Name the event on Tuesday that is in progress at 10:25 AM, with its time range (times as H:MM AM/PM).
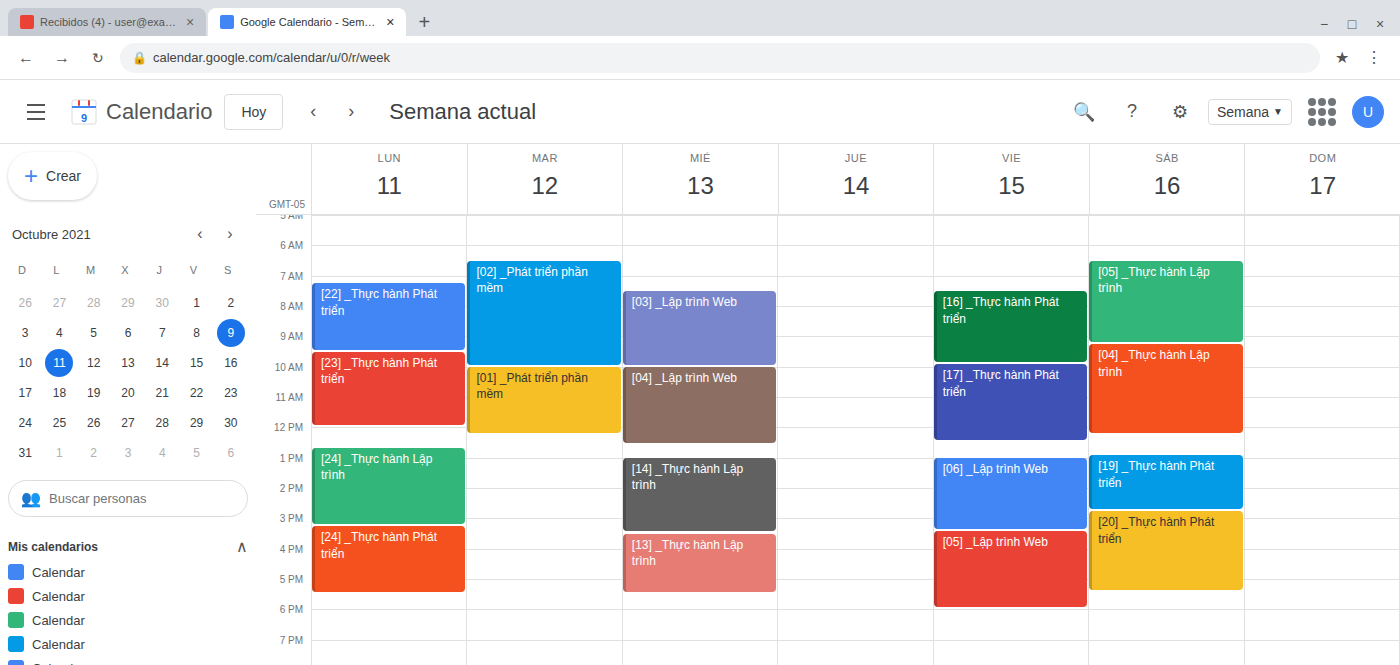
"[01] _Phát triển phần mềm", 10:00 AM to 12:15 PM